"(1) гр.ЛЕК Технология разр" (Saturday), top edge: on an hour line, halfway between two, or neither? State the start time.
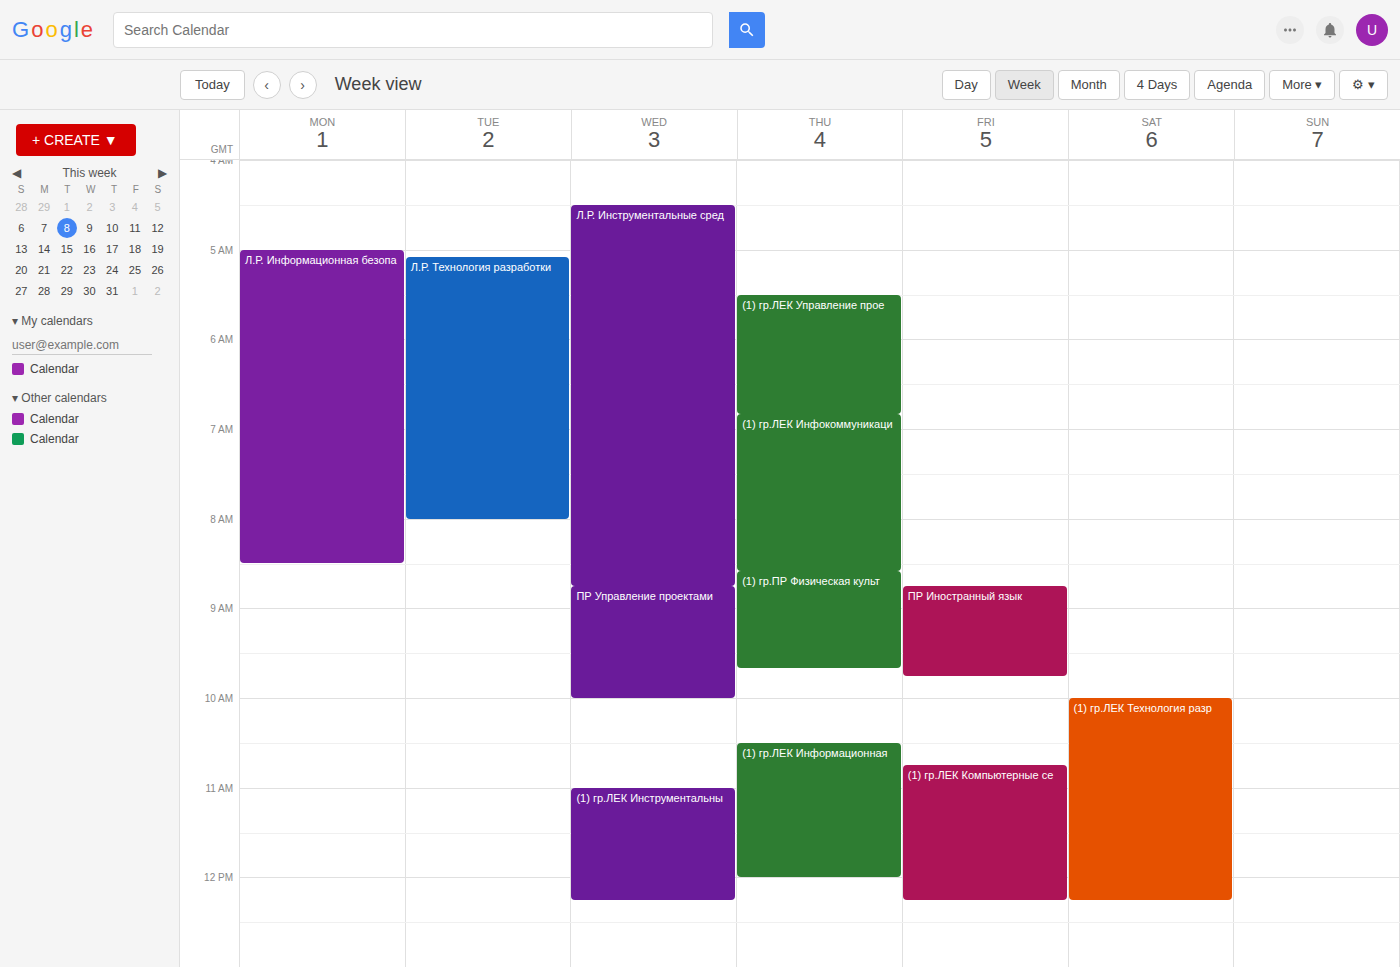
10:00 AM -- exactly on the 10 AM line.